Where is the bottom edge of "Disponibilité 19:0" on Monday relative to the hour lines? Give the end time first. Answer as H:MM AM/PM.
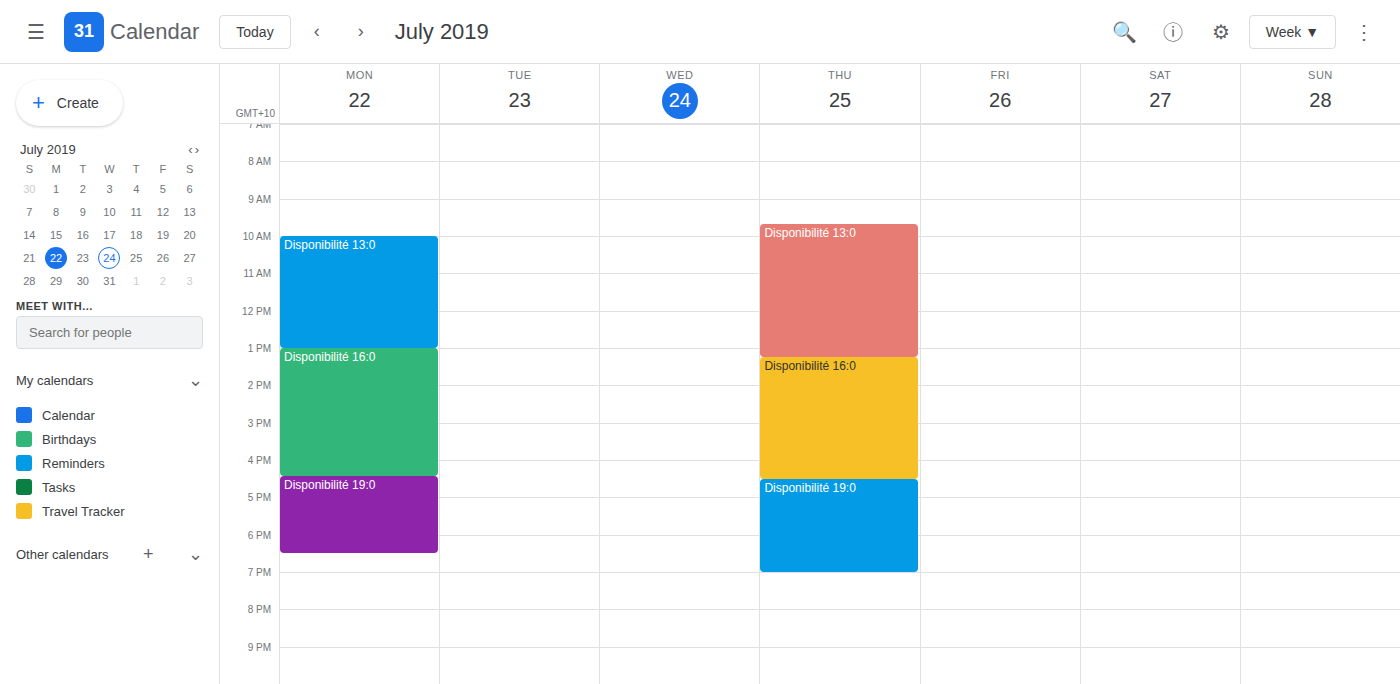
6:30 PM -- halfway between the 6 PM and 7 PM lines.